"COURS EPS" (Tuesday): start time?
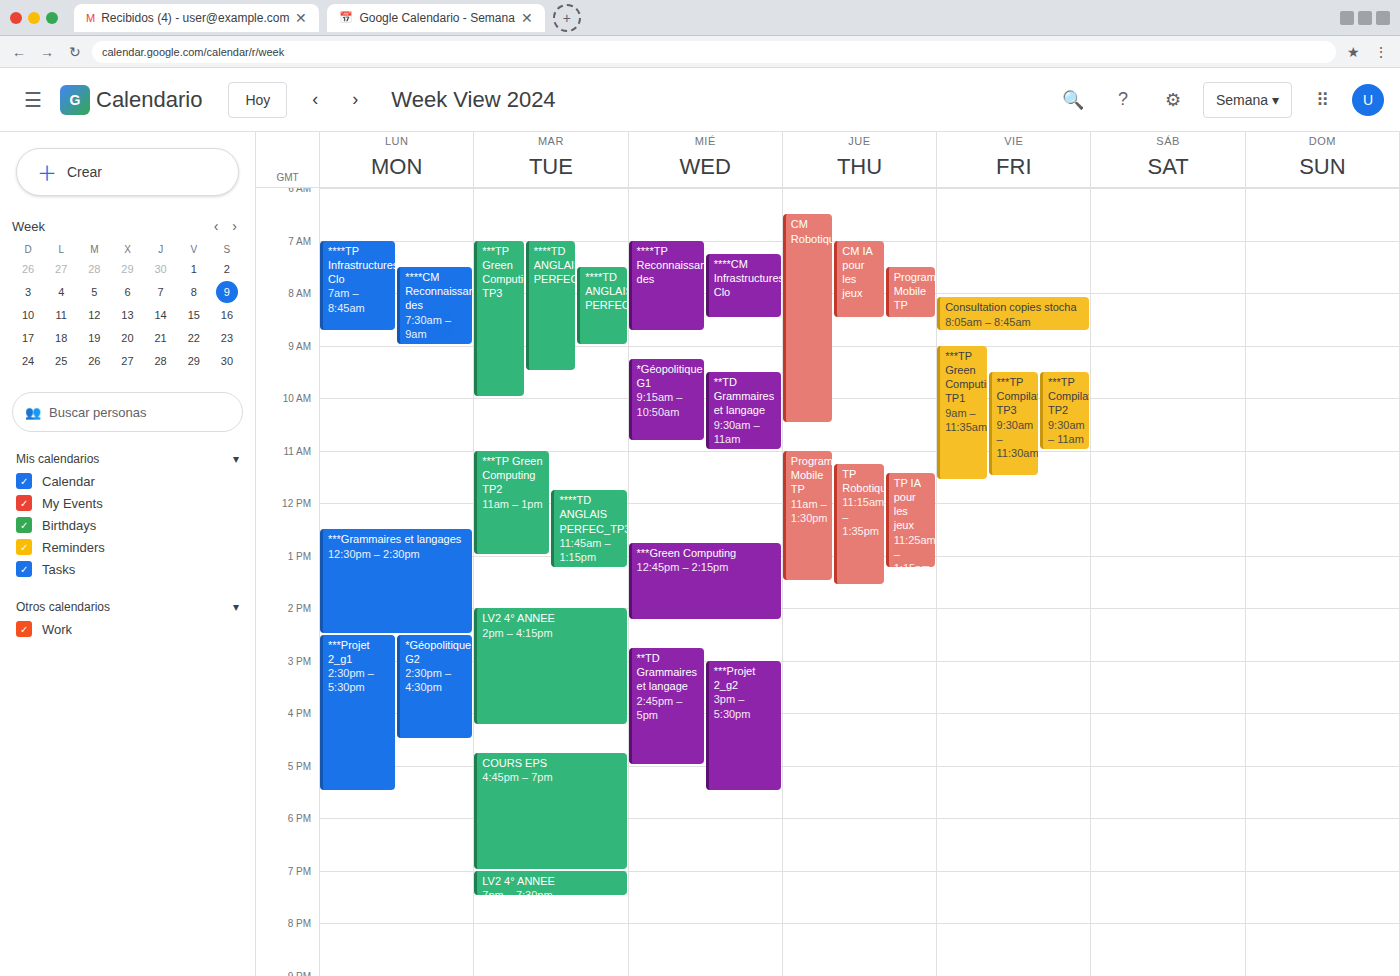
4:45 PM